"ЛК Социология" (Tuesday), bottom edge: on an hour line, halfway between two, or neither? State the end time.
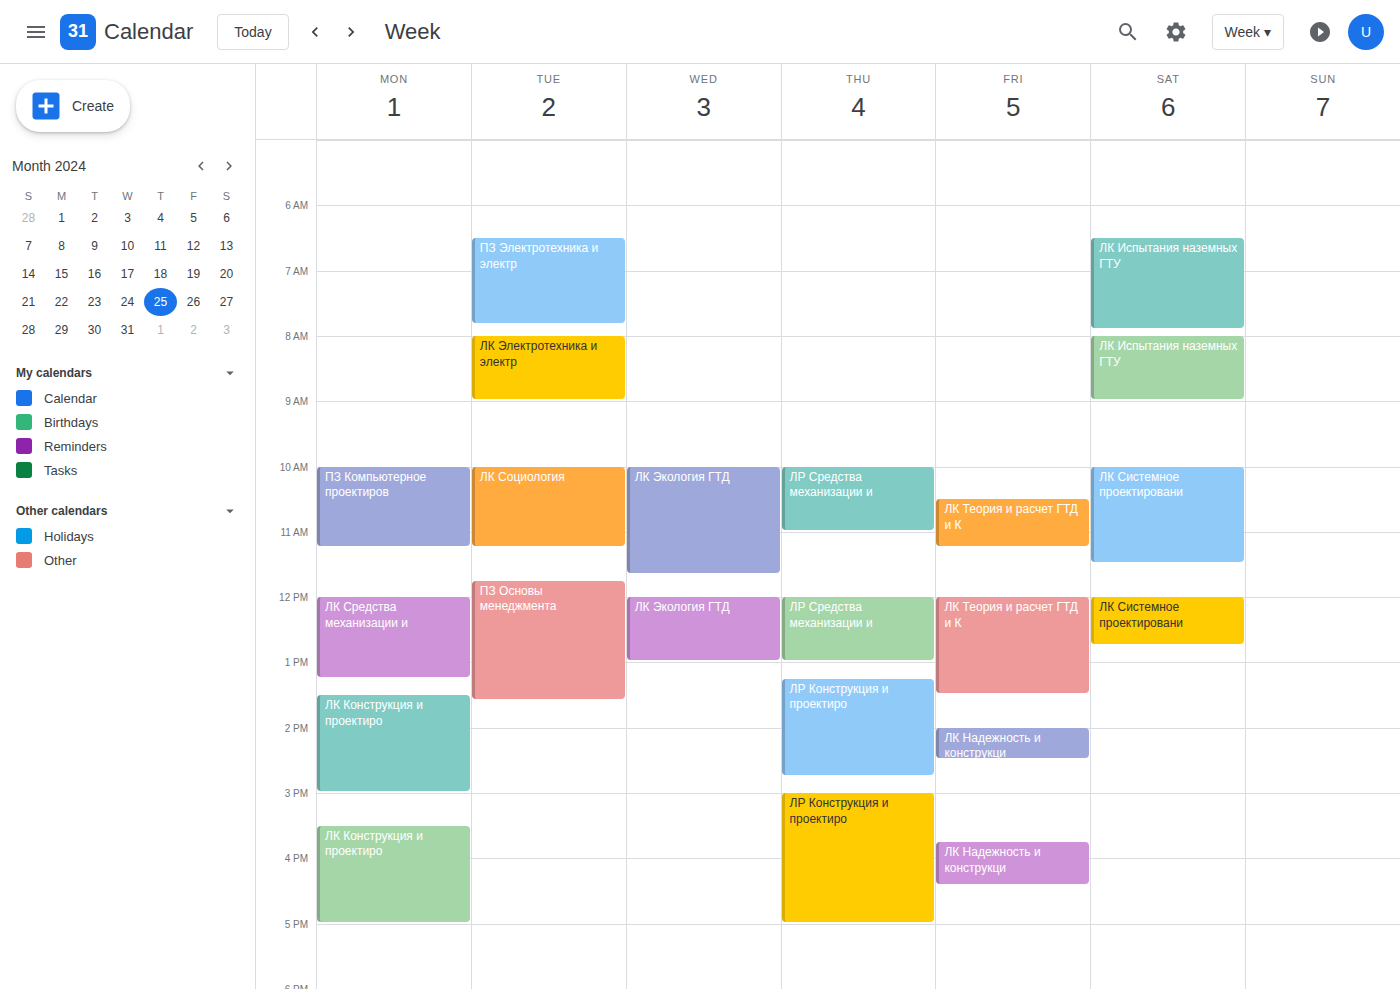
11:15 AM -- neither: a quarter of the way from the 11 AM line to the 12 PM line.